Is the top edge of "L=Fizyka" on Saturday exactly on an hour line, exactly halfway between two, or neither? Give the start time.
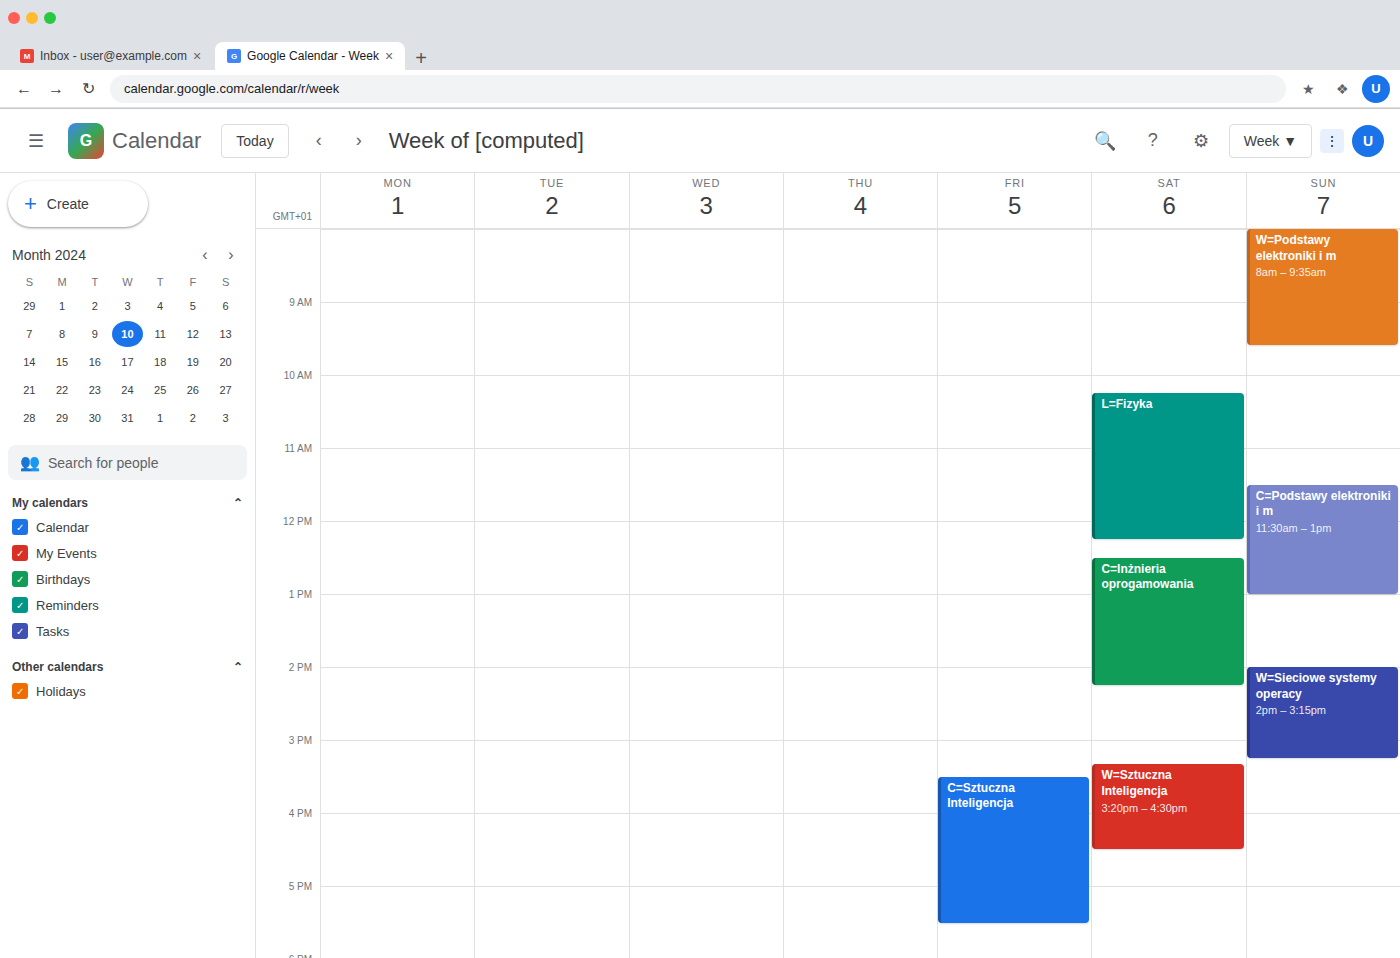
10:15 AM -- neither: a quarter of the way from the 10 AM line to the 11 AM line.